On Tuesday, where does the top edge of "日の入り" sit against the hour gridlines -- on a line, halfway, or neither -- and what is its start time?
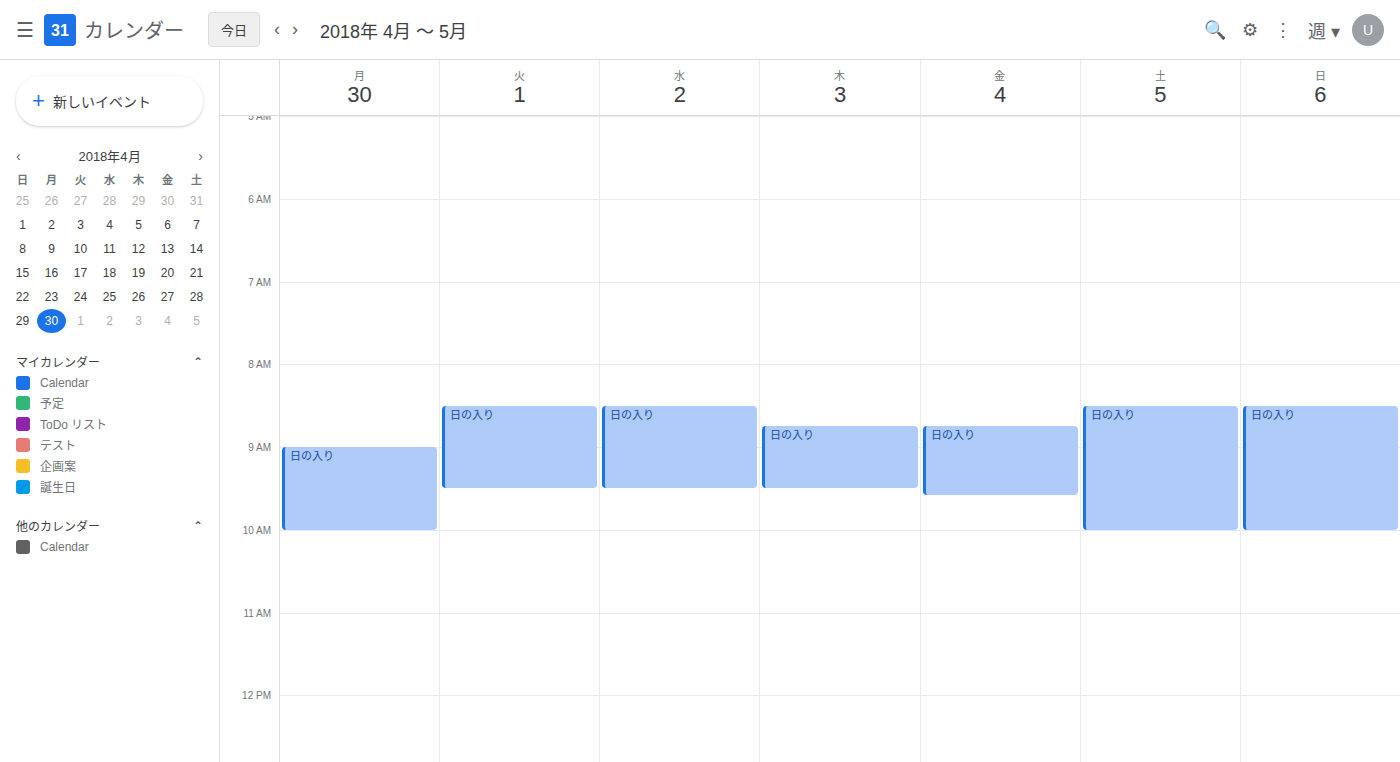
8:30 AM -- halfway between the 8 AM and 9 AM lines.